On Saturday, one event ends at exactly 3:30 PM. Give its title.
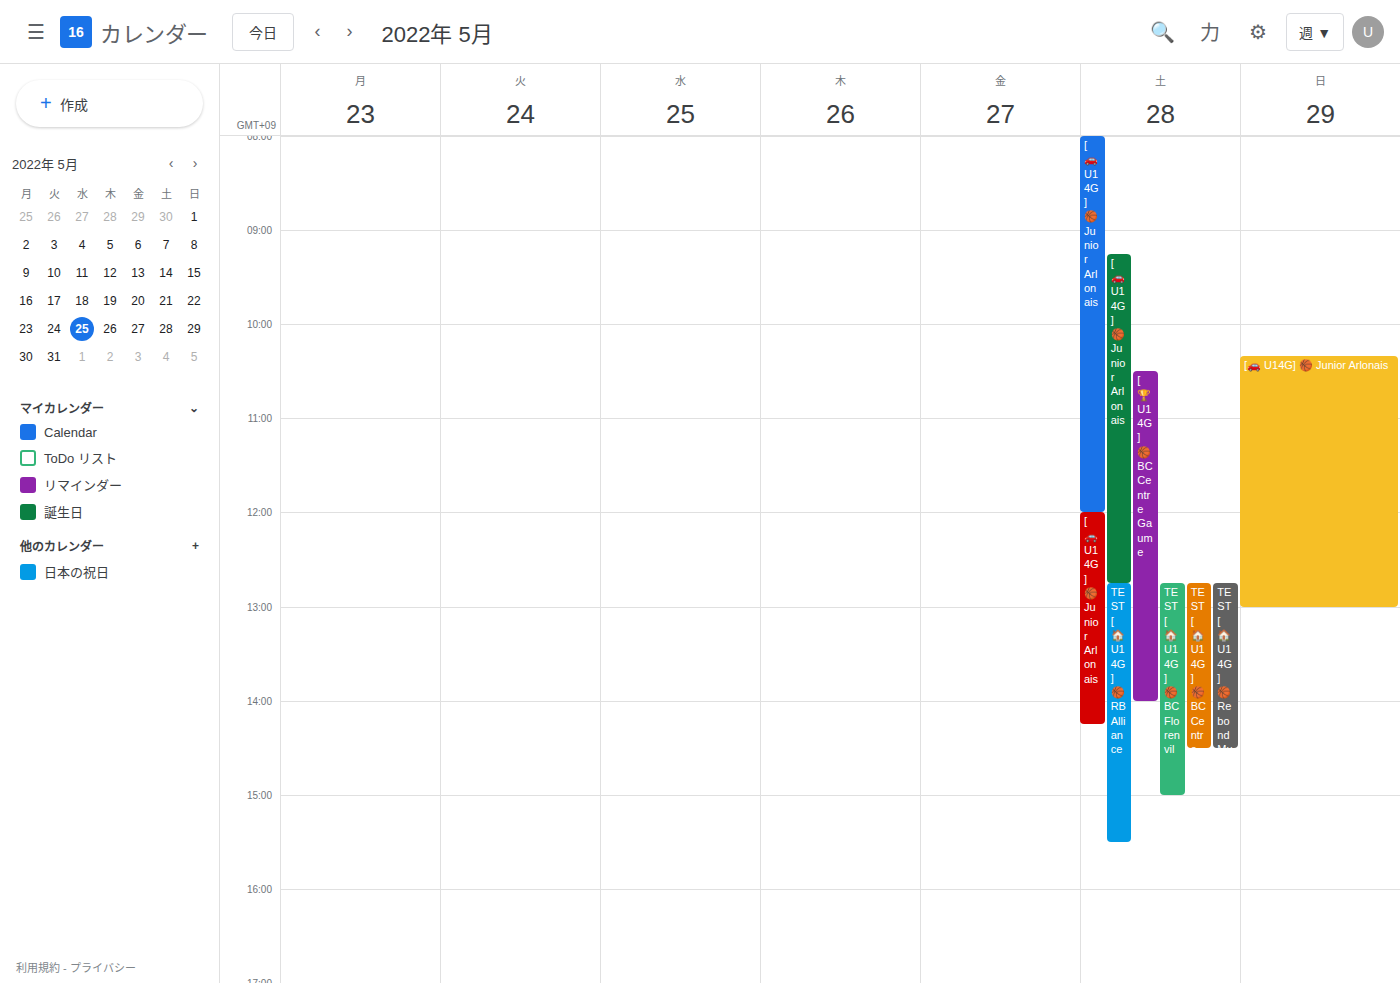
"TEST[🏠 U14G] 🏀RB Alliance"